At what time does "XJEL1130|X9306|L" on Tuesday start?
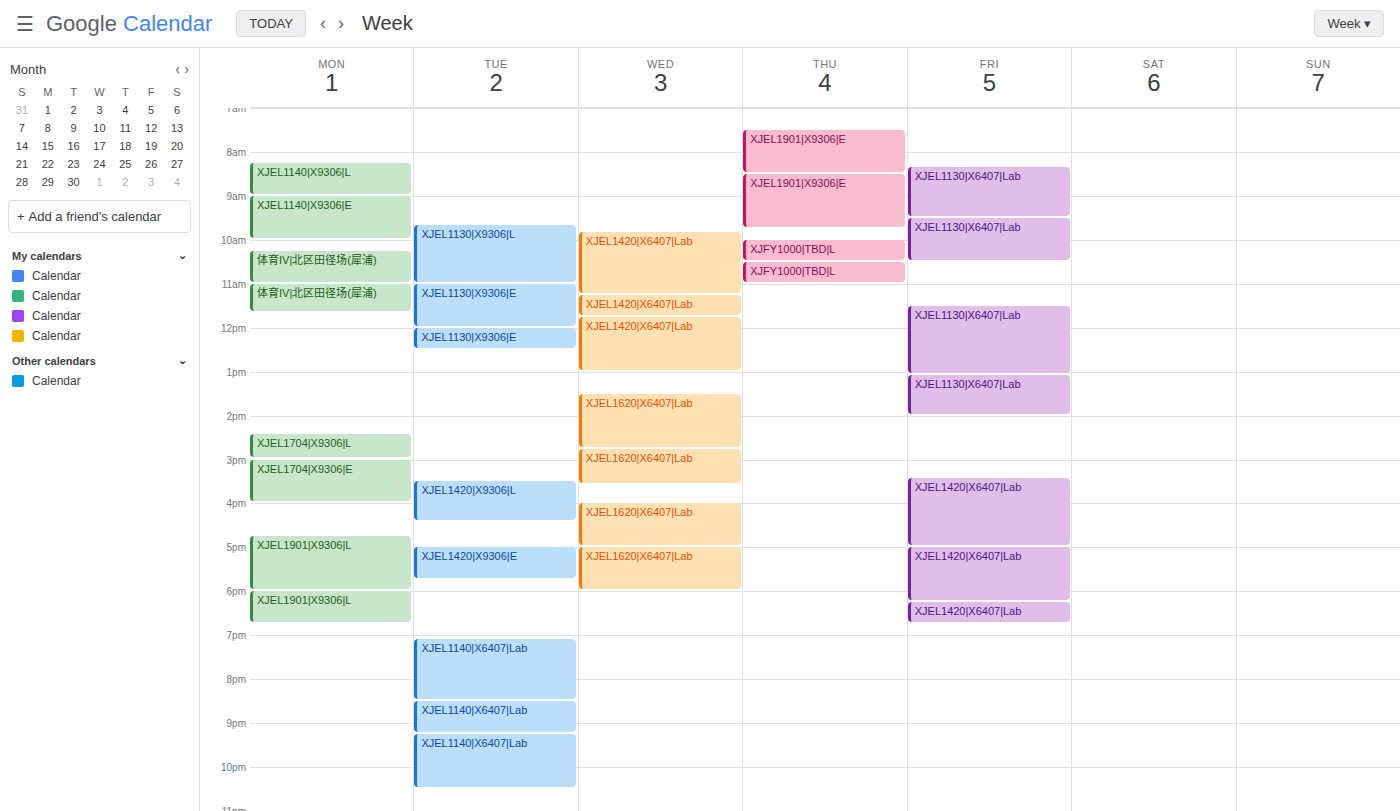
09:40